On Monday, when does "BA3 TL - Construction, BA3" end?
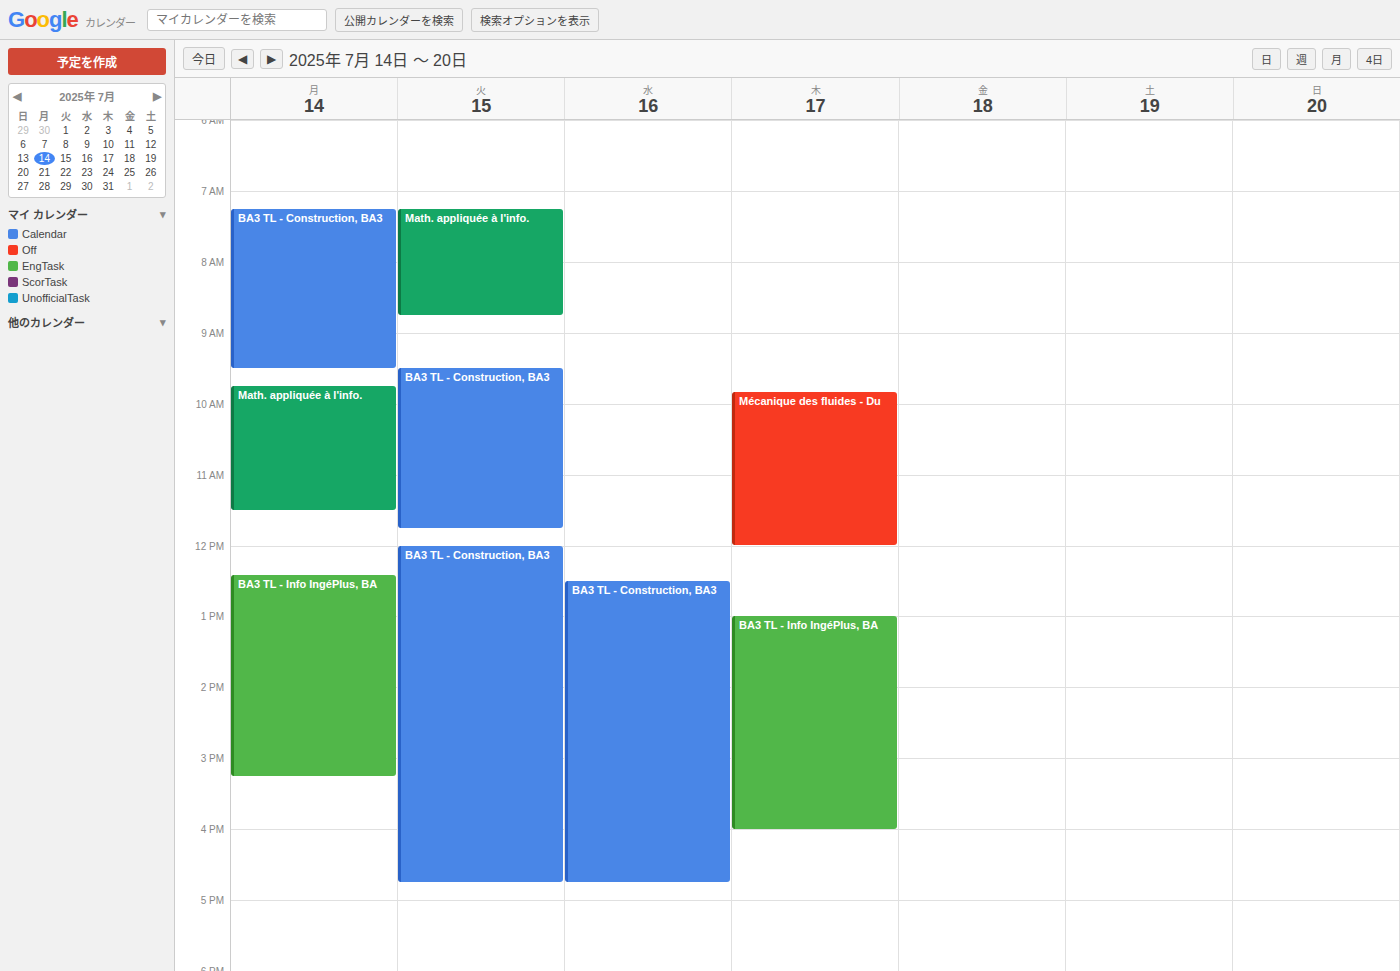
9:30 AM